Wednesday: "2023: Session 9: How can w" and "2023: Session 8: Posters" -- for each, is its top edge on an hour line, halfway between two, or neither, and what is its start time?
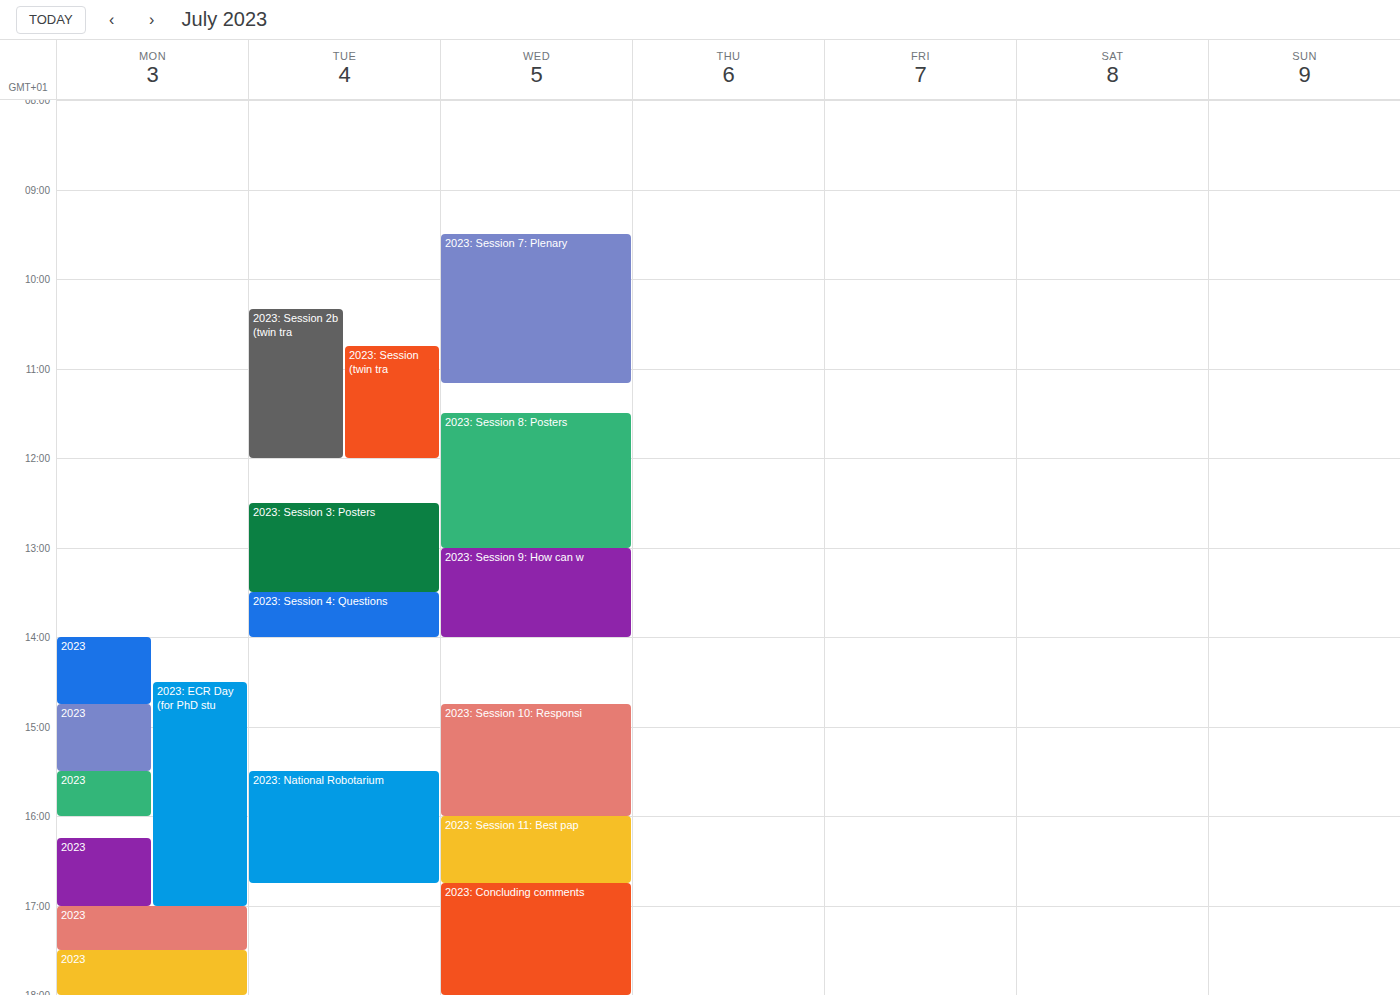
"2023: Session 9: How can w": 1:00 PM, exactly on the 1 PM line. "2023: Session 8: Posters": 11:30 AM, halfway between the 11 AM and 12 PM lines.